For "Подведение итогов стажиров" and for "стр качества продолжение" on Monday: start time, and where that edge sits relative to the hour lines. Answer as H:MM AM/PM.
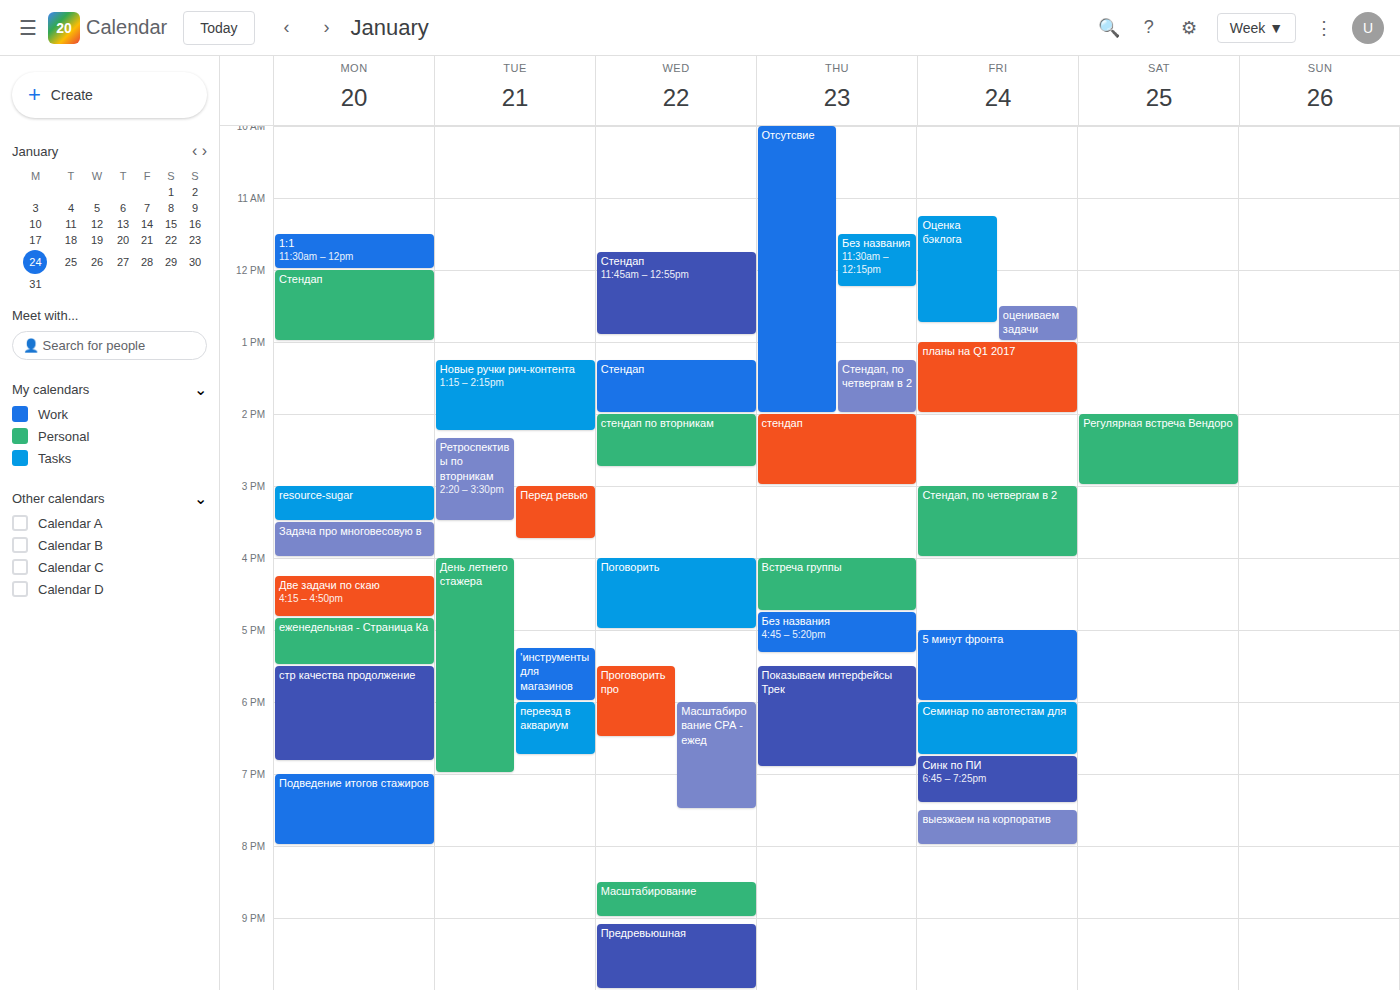
"Подведение итогов стажиров": 7:00 PM, exactly on the 7 PM line. "стр качества продолжение": 5:30 PM, halfway between the 5 PM and 6 PM lines.